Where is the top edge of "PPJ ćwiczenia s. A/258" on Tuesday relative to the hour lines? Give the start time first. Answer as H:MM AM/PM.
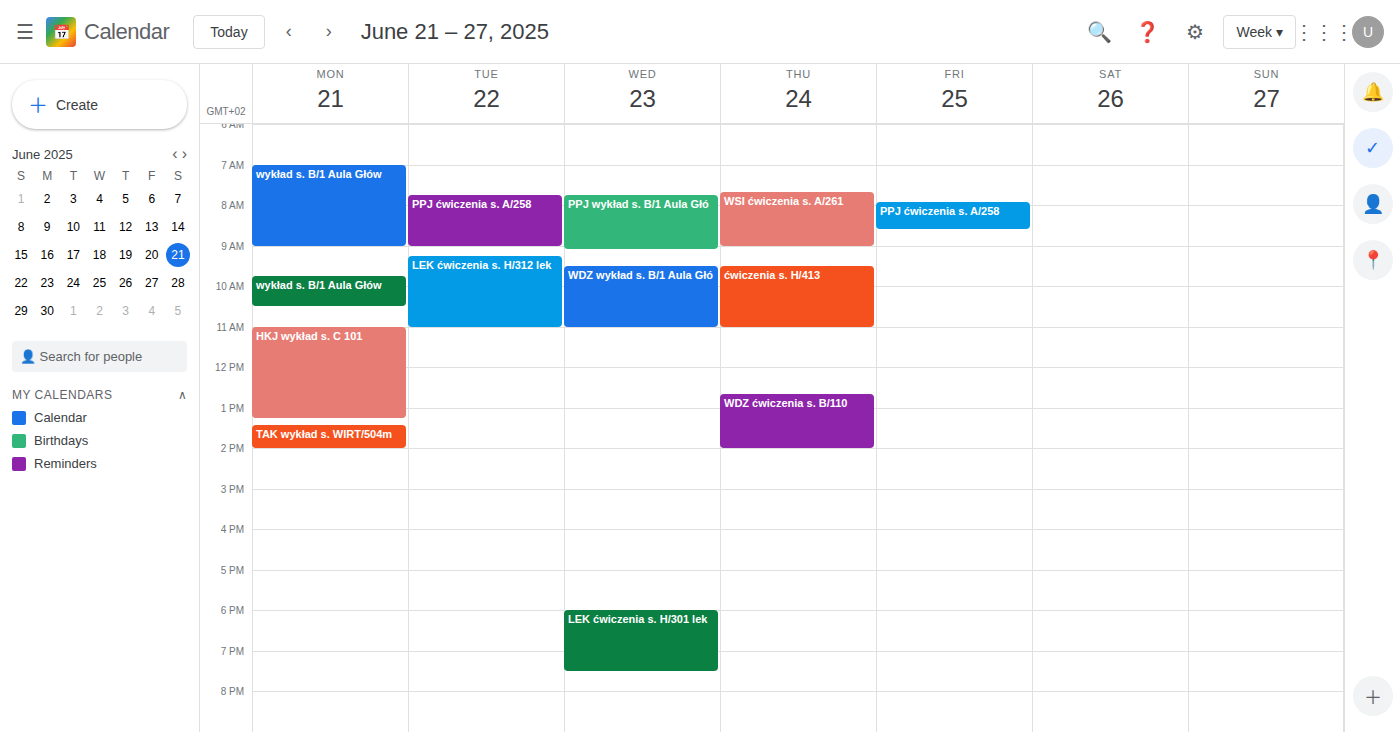
7:45 AM -- neither: three quarters of the way from the 7 AM line to the 8 AM line.